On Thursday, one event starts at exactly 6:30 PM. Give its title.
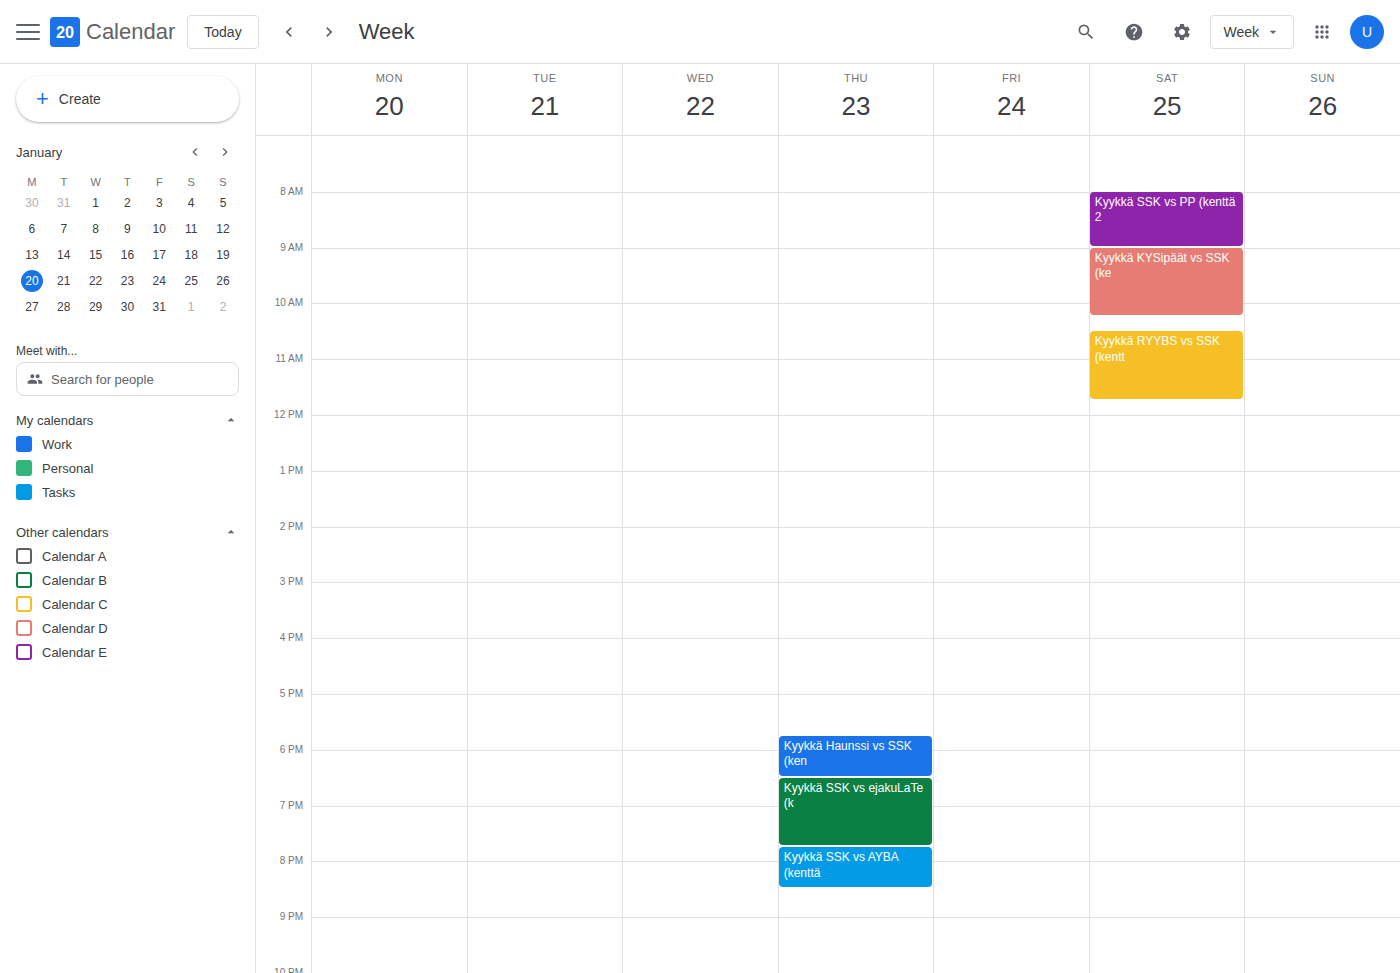
"Kyykkä SSK vs ejakuLaTe (k"